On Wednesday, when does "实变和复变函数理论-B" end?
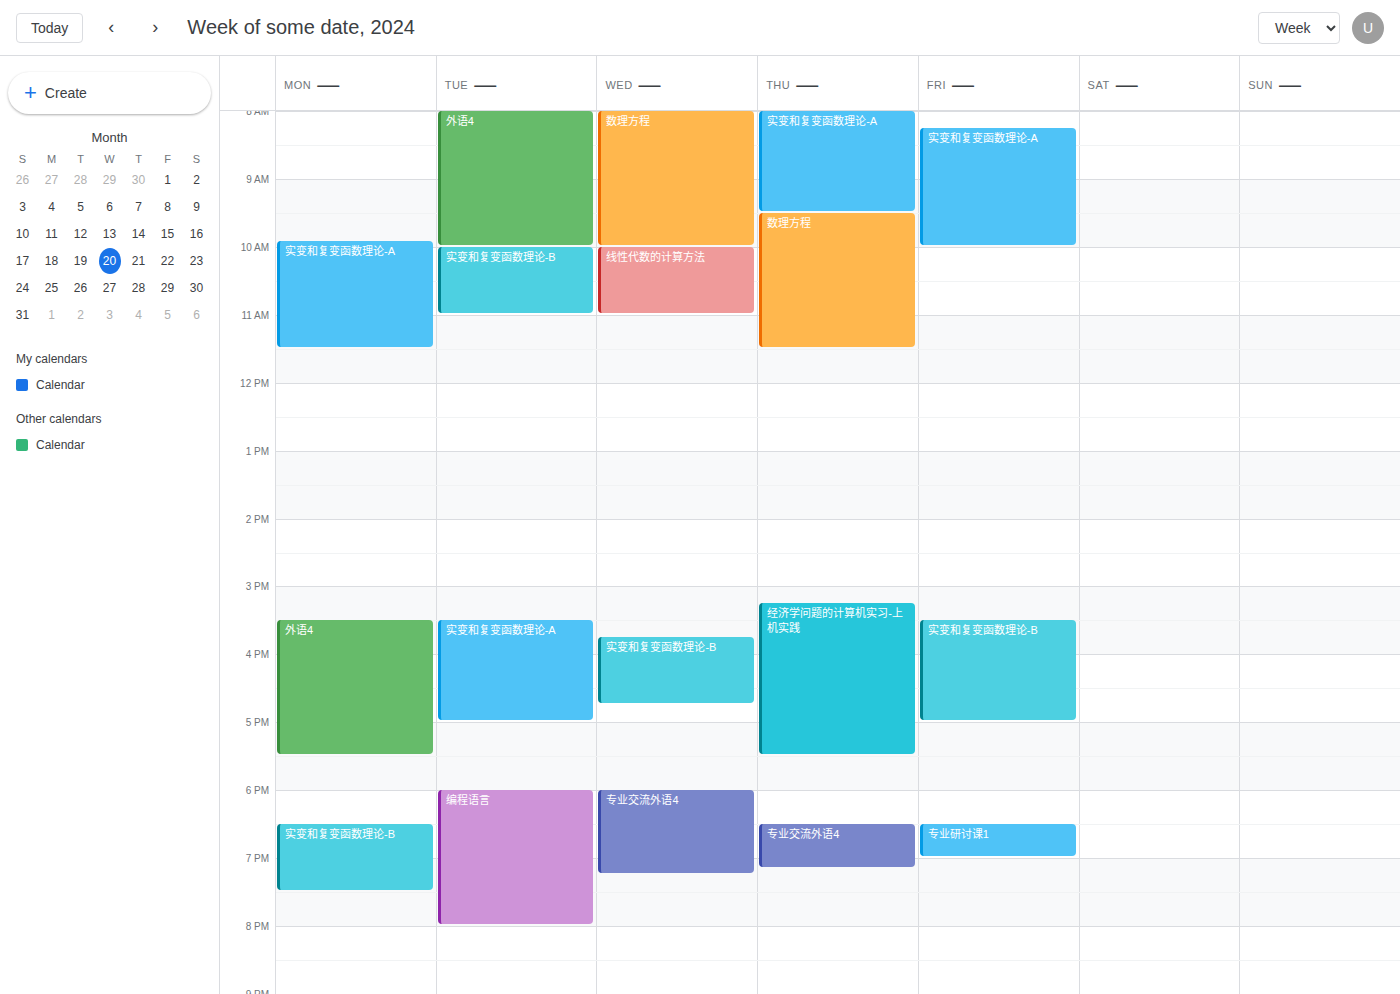
4:45 PM